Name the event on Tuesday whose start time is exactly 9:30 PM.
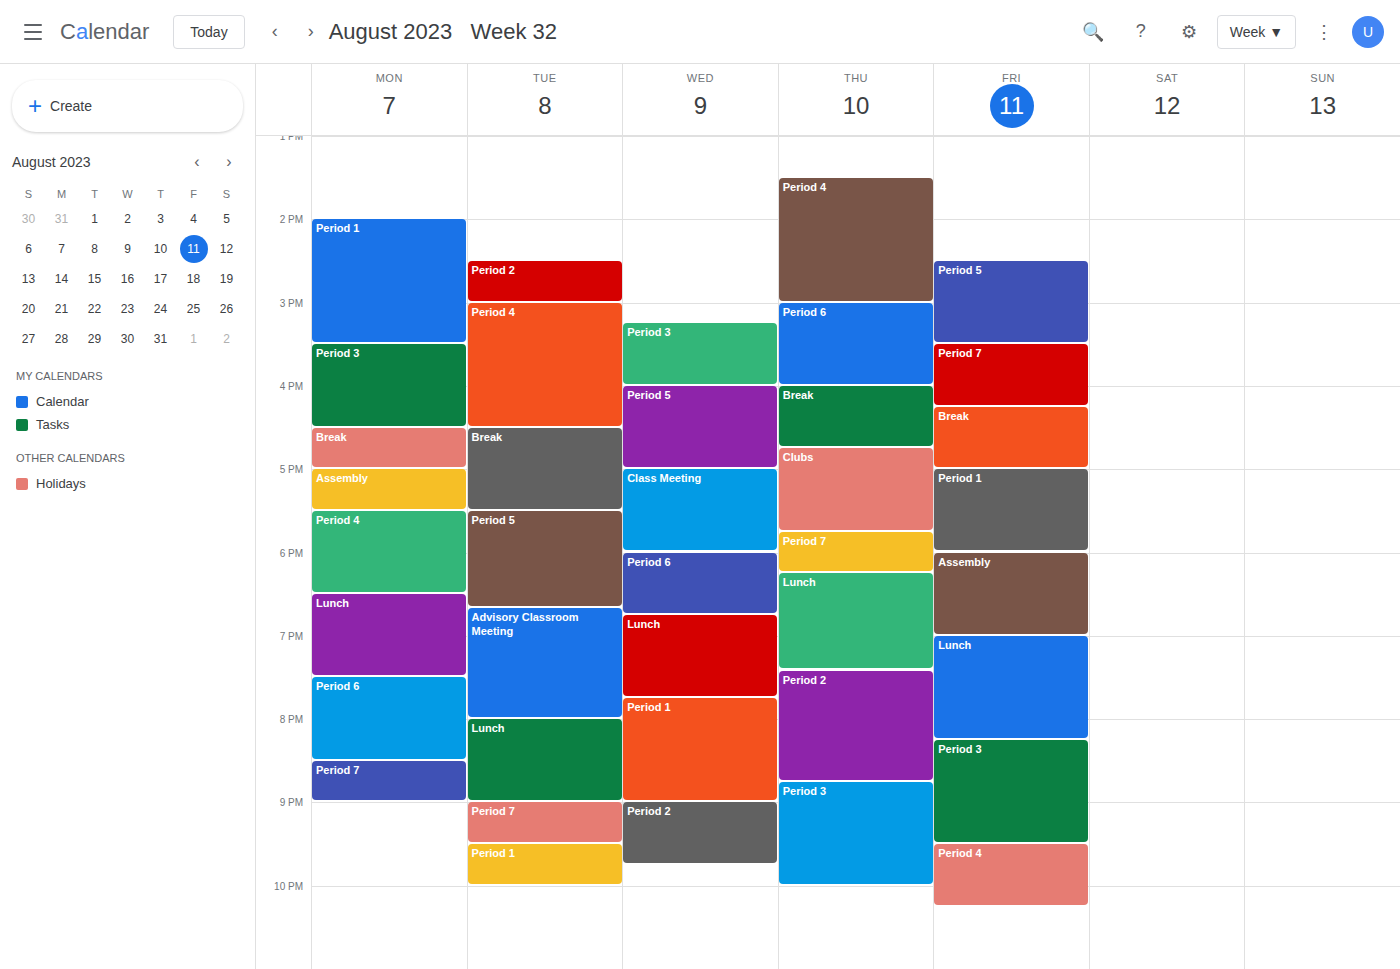
"Period 1"